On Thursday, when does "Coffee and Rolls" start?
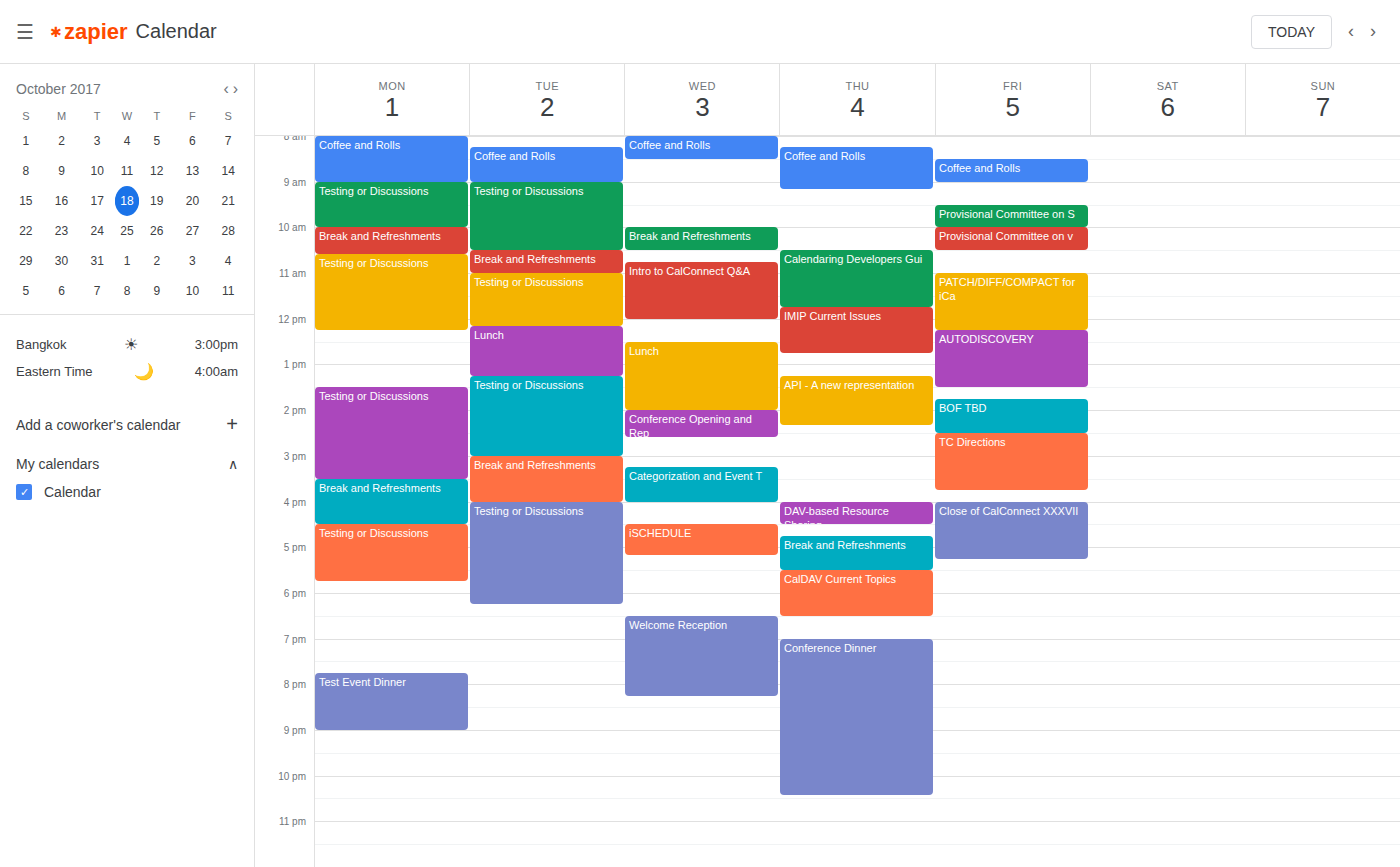
8:15 AM